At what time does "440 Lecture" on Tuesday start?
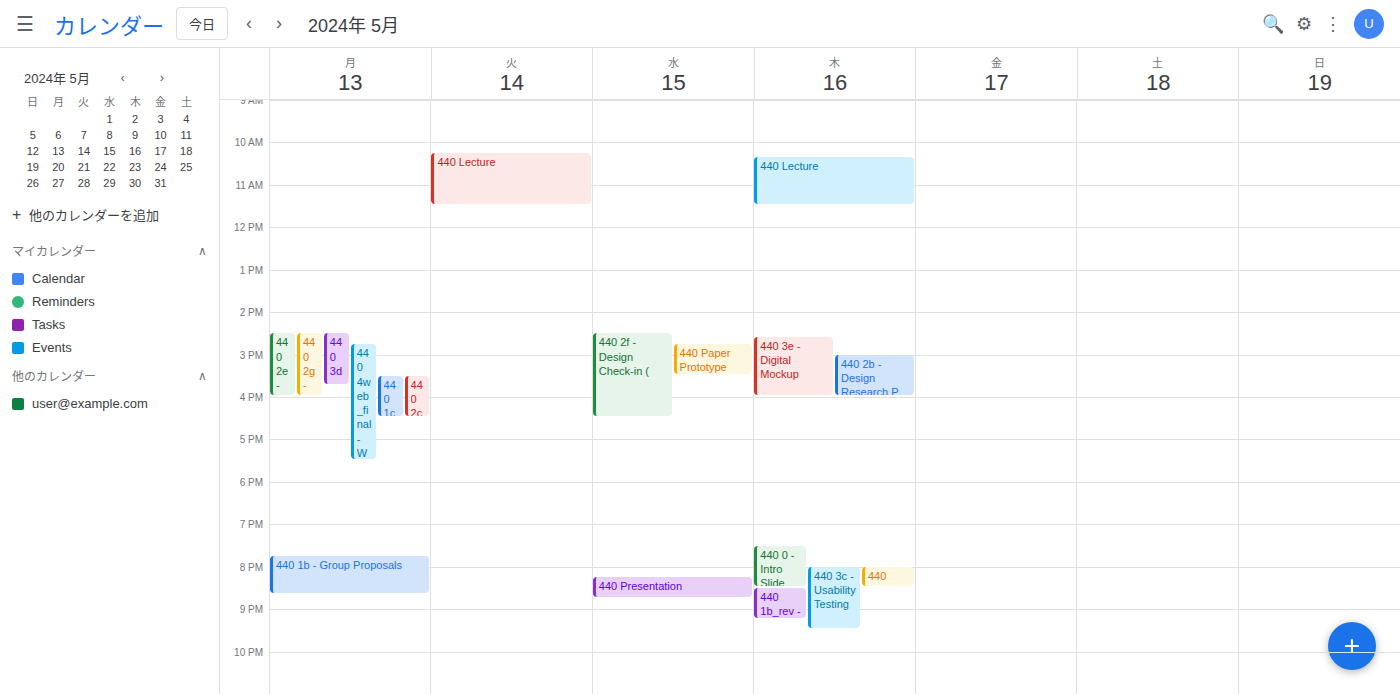
10:15 AM